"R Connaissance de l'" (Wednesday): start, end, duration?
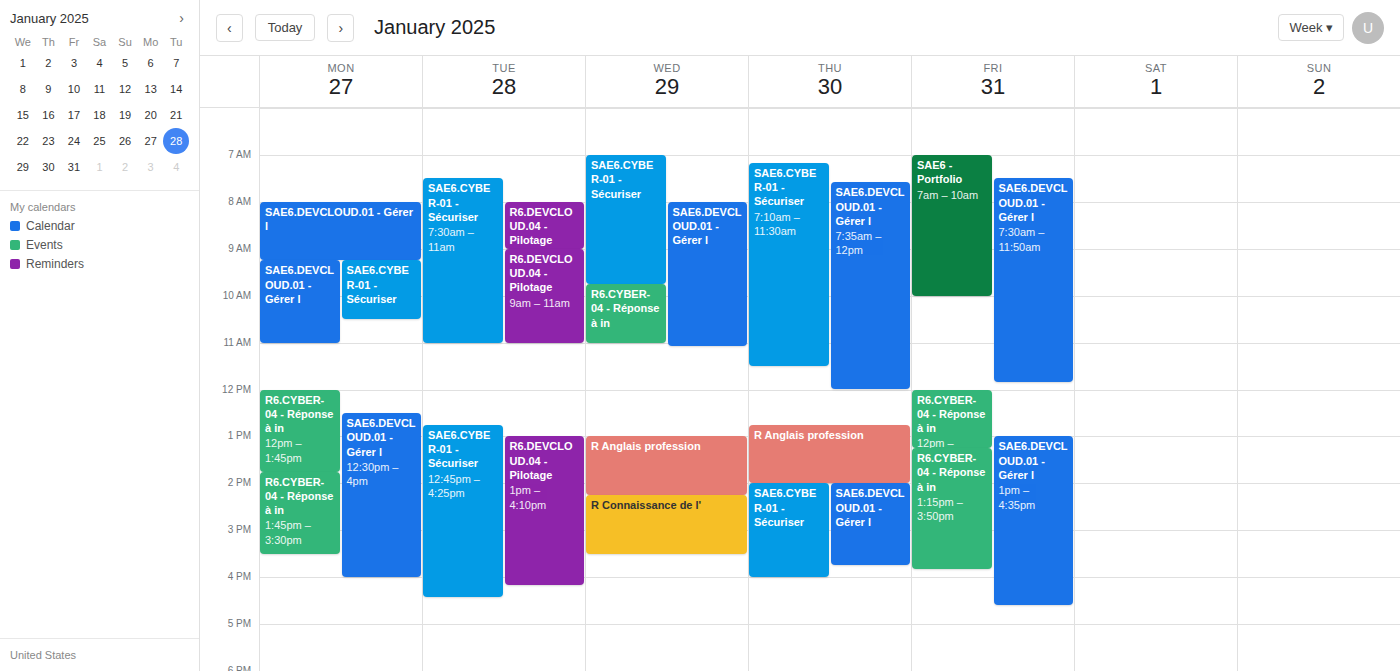
14:15 to 15:30, 1 hour 15 minutes